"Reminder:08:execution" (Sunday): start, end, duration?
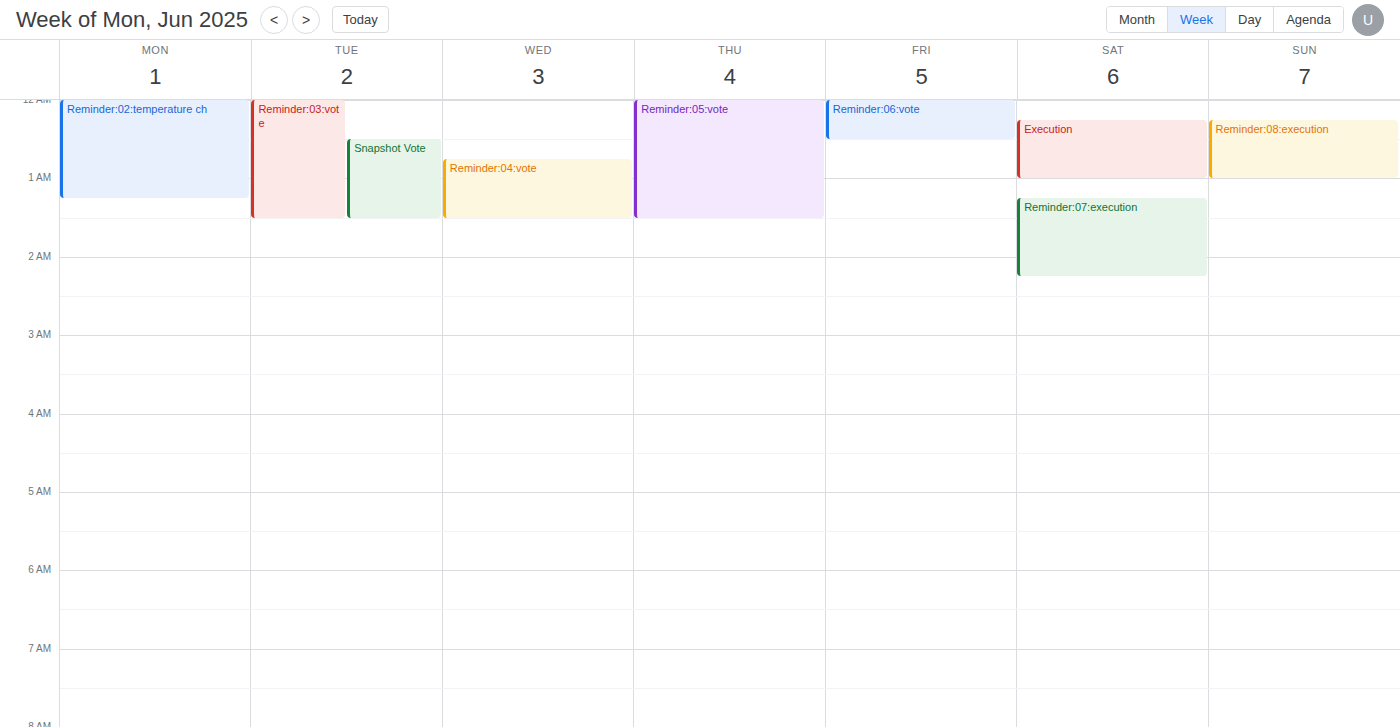
00:15 to 01:00, 45 minutes